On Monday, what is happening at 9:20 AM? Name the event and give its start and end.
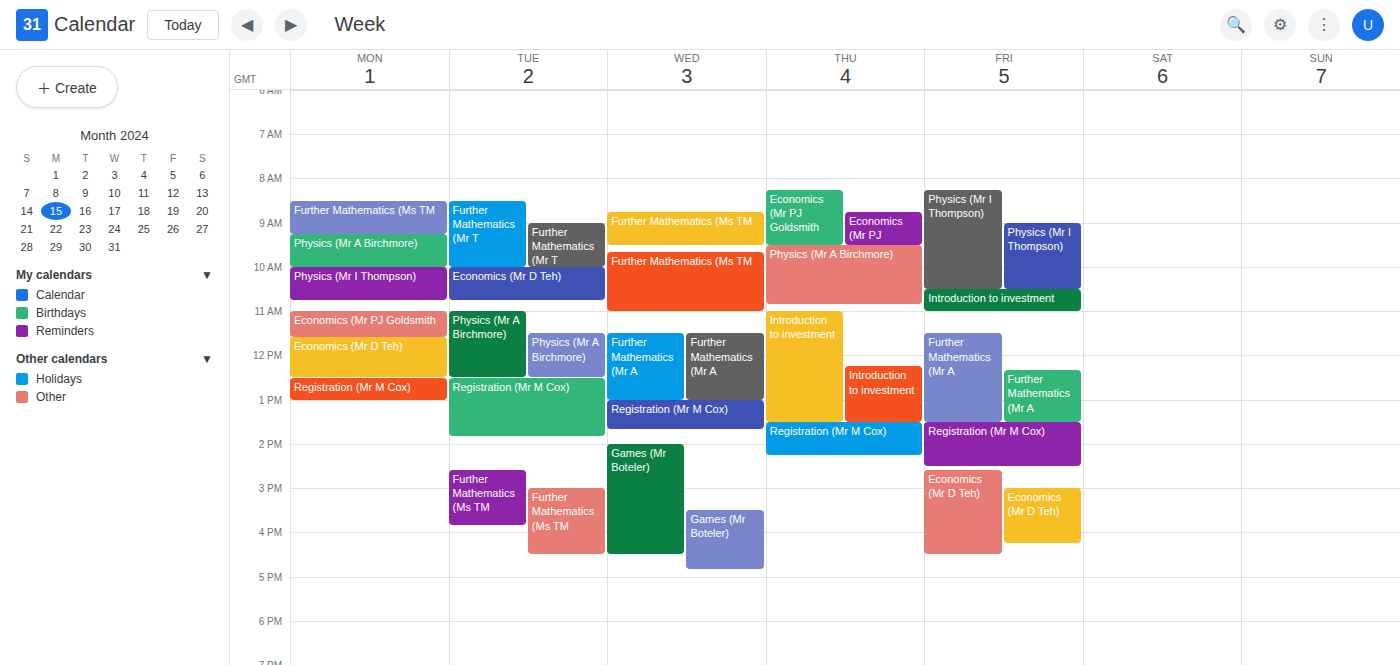
"Physics (Mr A Birchmore)", 9:15 AM to 10:00 AM